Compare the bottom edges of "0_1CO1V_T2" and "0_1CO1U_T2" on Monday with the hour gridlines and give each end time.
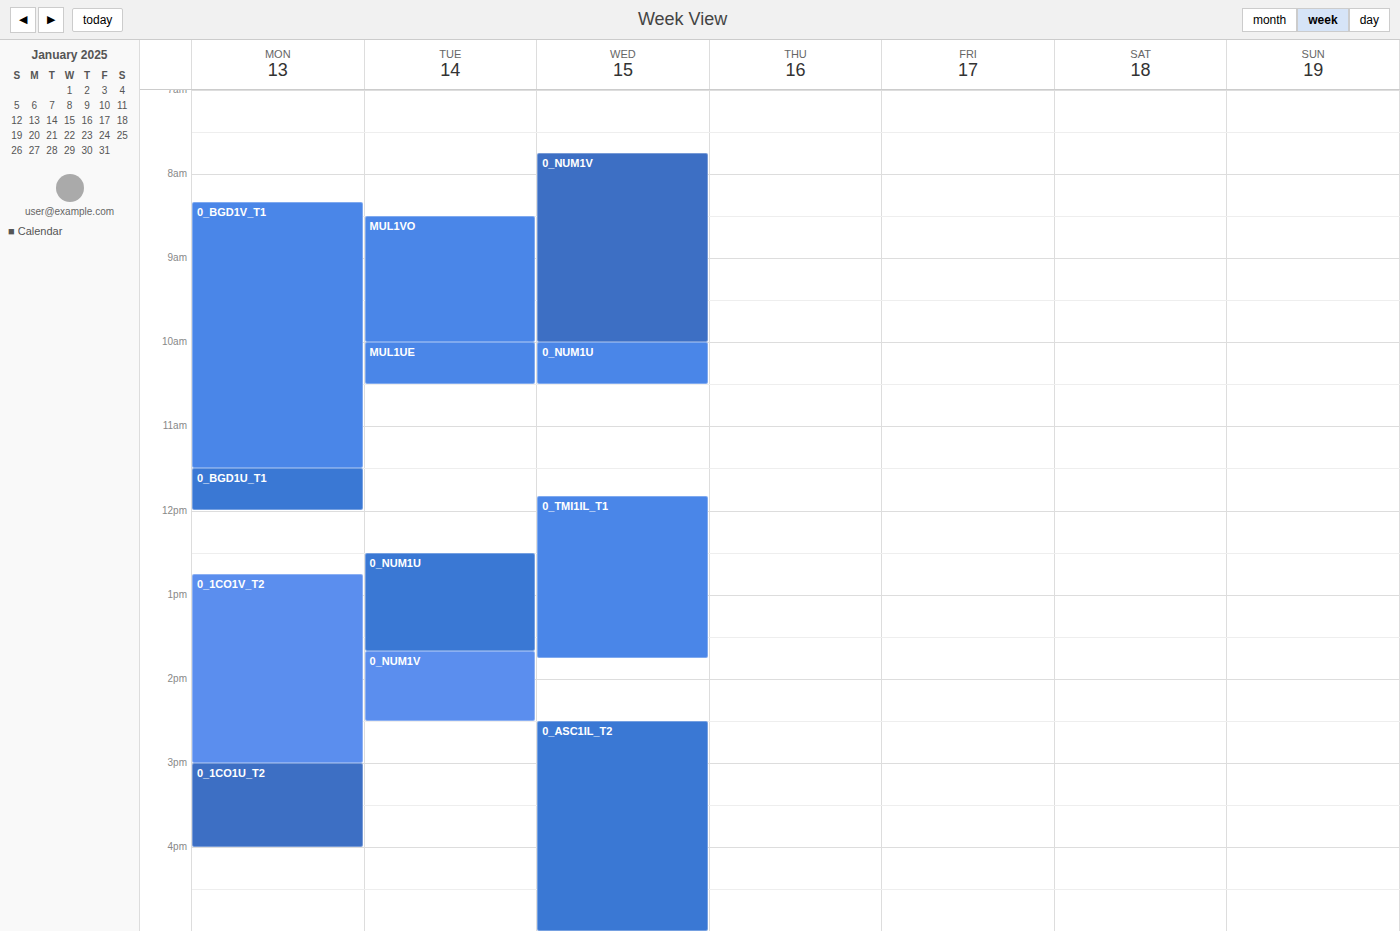
"0_1CO1V_T2": 3:00 PM, exactly on the 3 PM line. "0_1CO1U_T2": 4:00 PM, exactly on the 4 PM line.